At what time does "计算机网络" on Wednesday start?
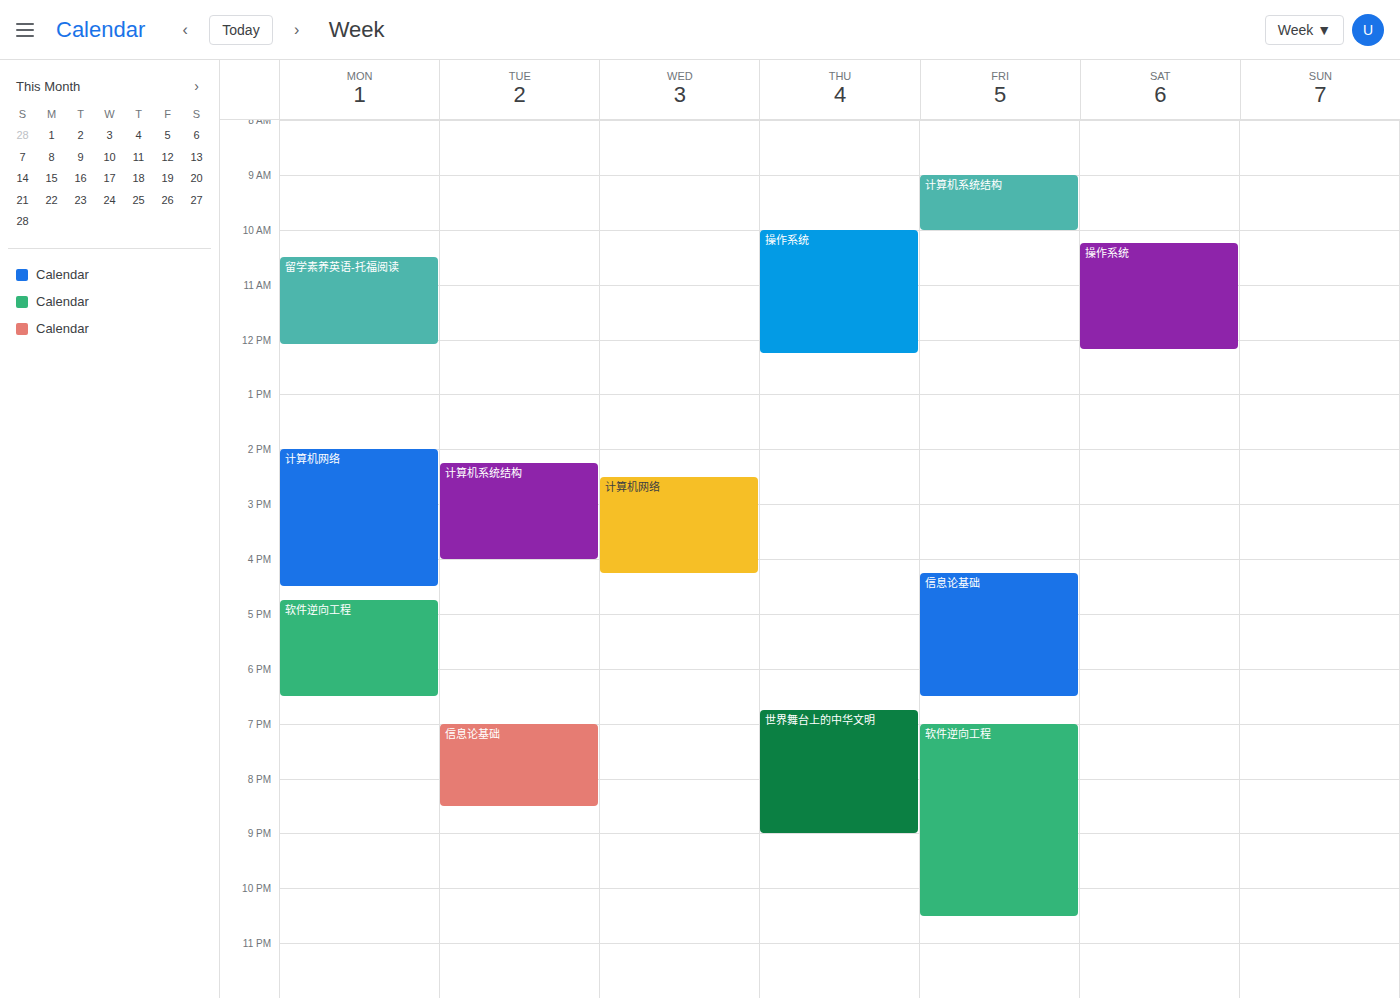
2:30 PM